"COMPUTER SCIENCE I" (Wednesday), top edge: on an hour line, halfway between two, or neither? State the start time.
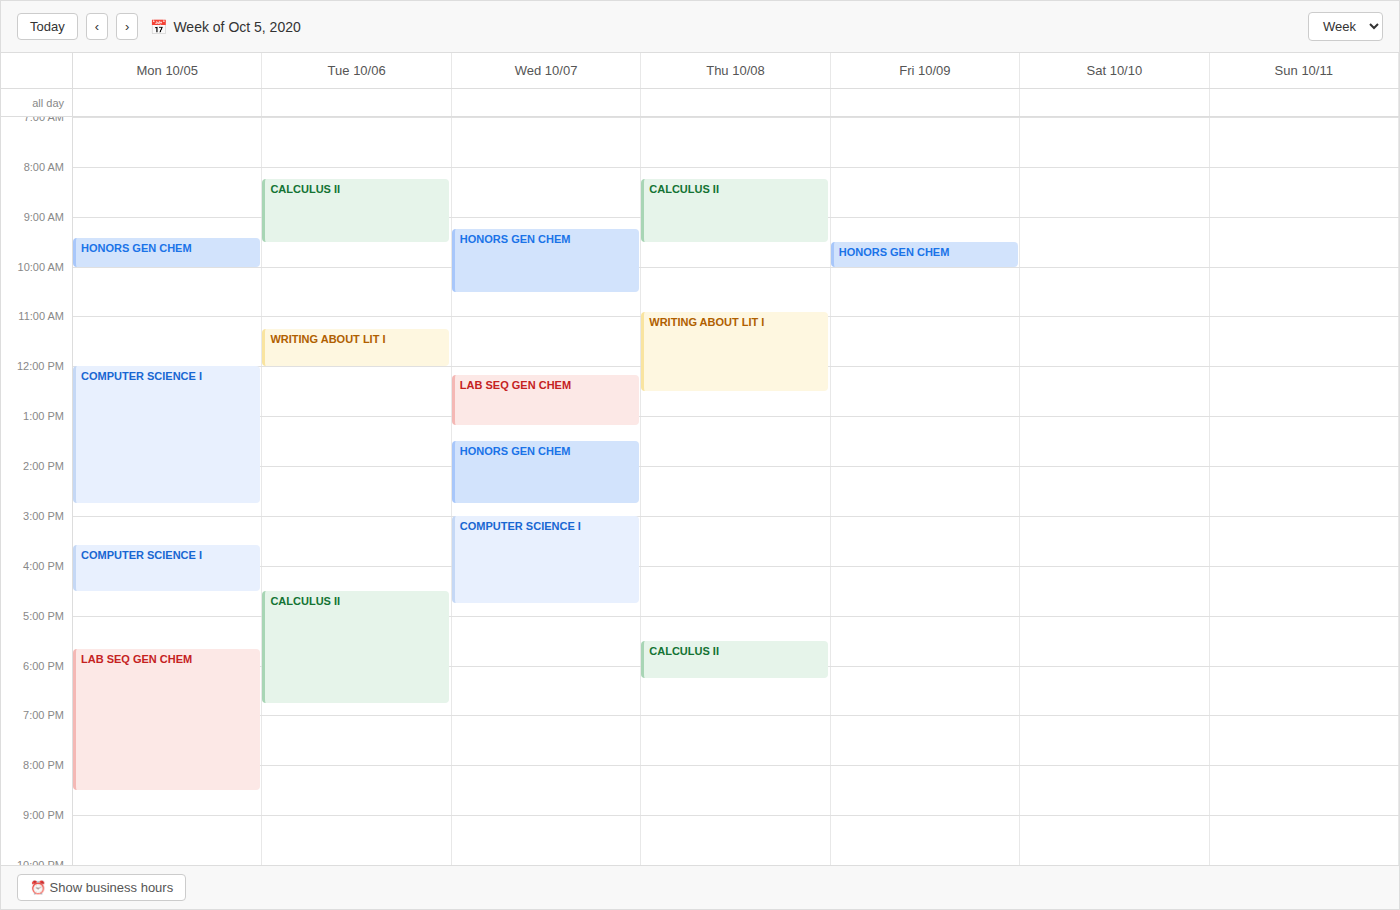
3:00 PM -- exactly on the 3 PM line.